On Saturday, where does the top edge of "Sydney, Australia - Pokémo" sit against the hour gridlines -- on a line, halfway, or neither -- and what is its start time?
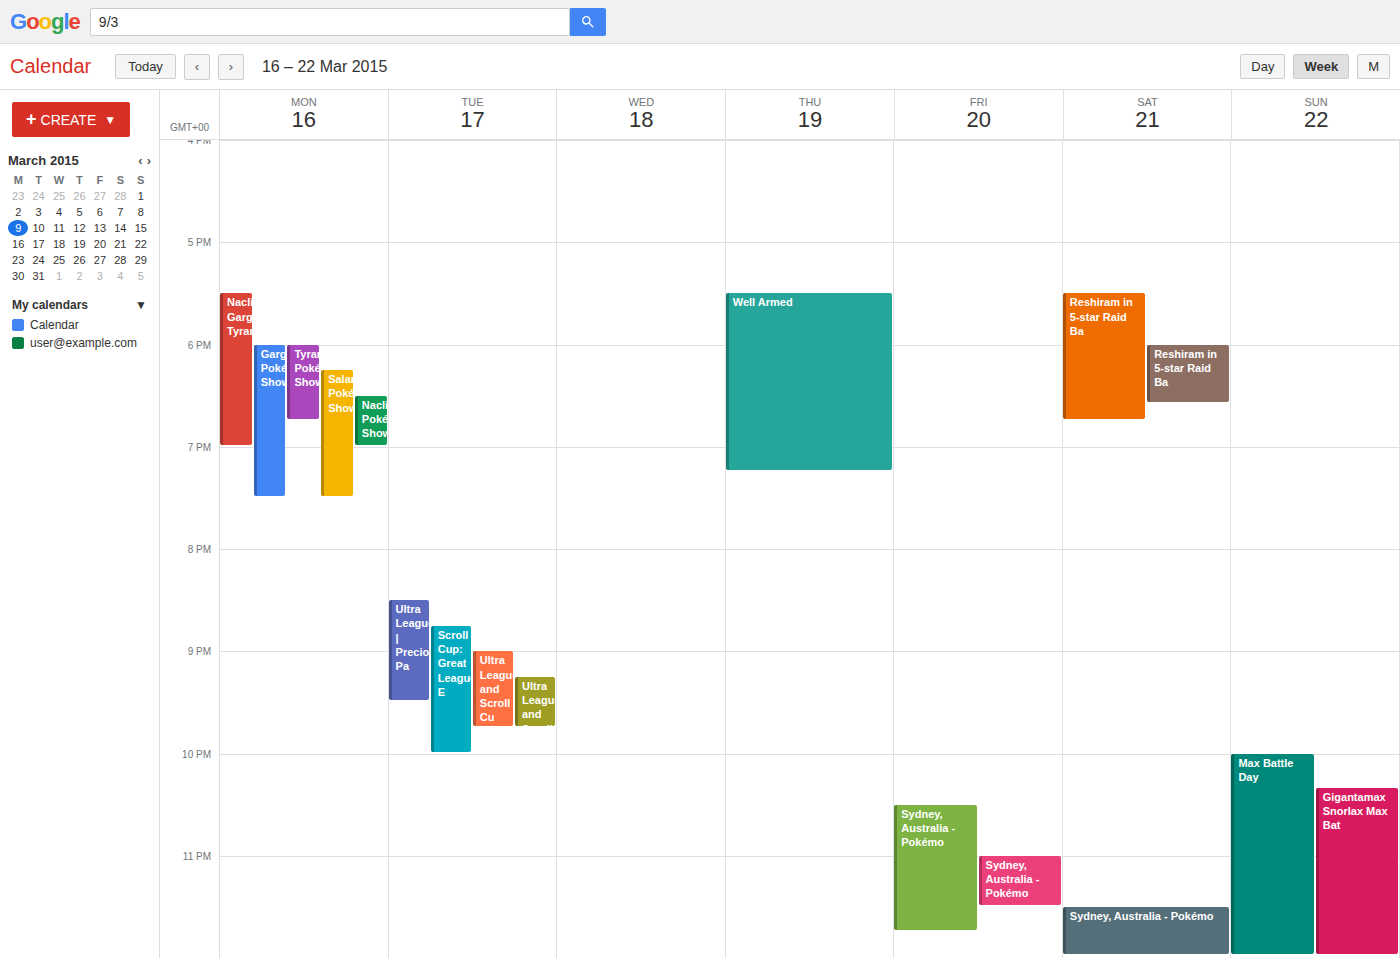
11:30 PM -- halfway between the 11 PM and 12 AM lines.